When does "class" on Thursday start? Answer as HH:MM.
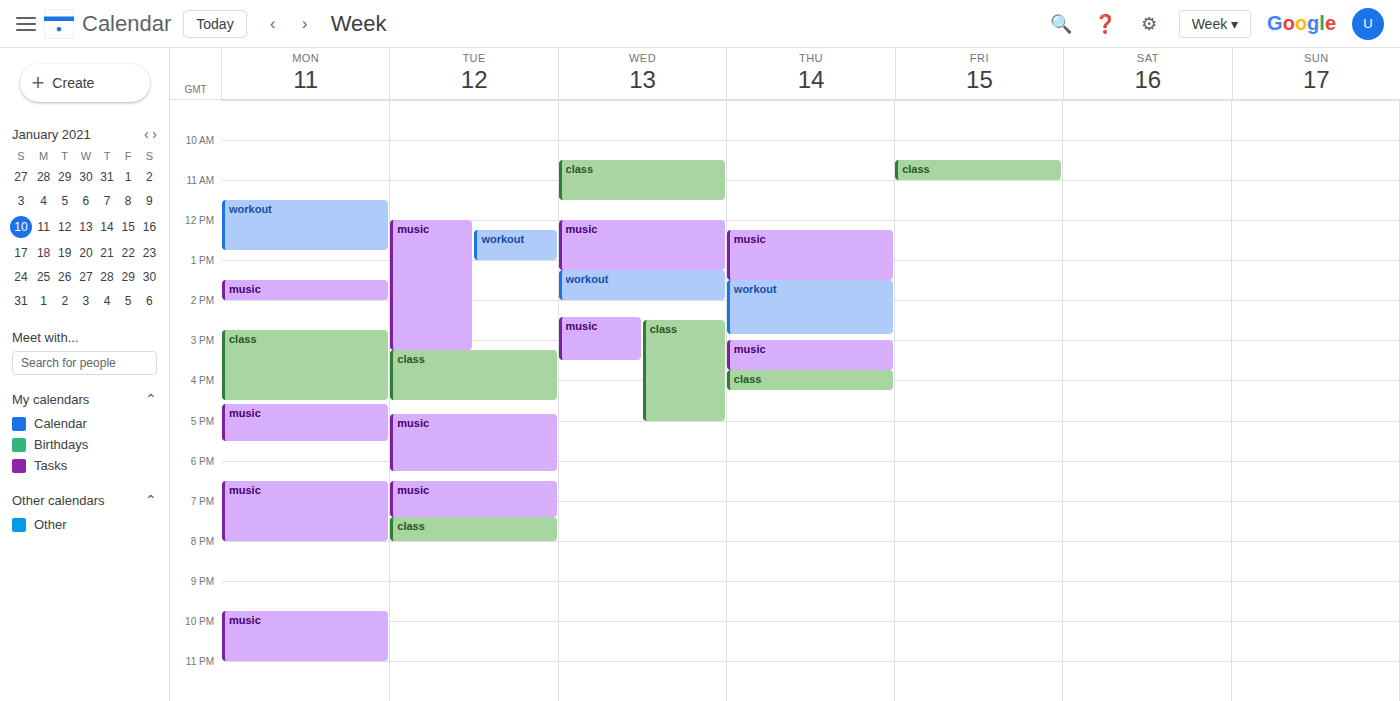
15:45